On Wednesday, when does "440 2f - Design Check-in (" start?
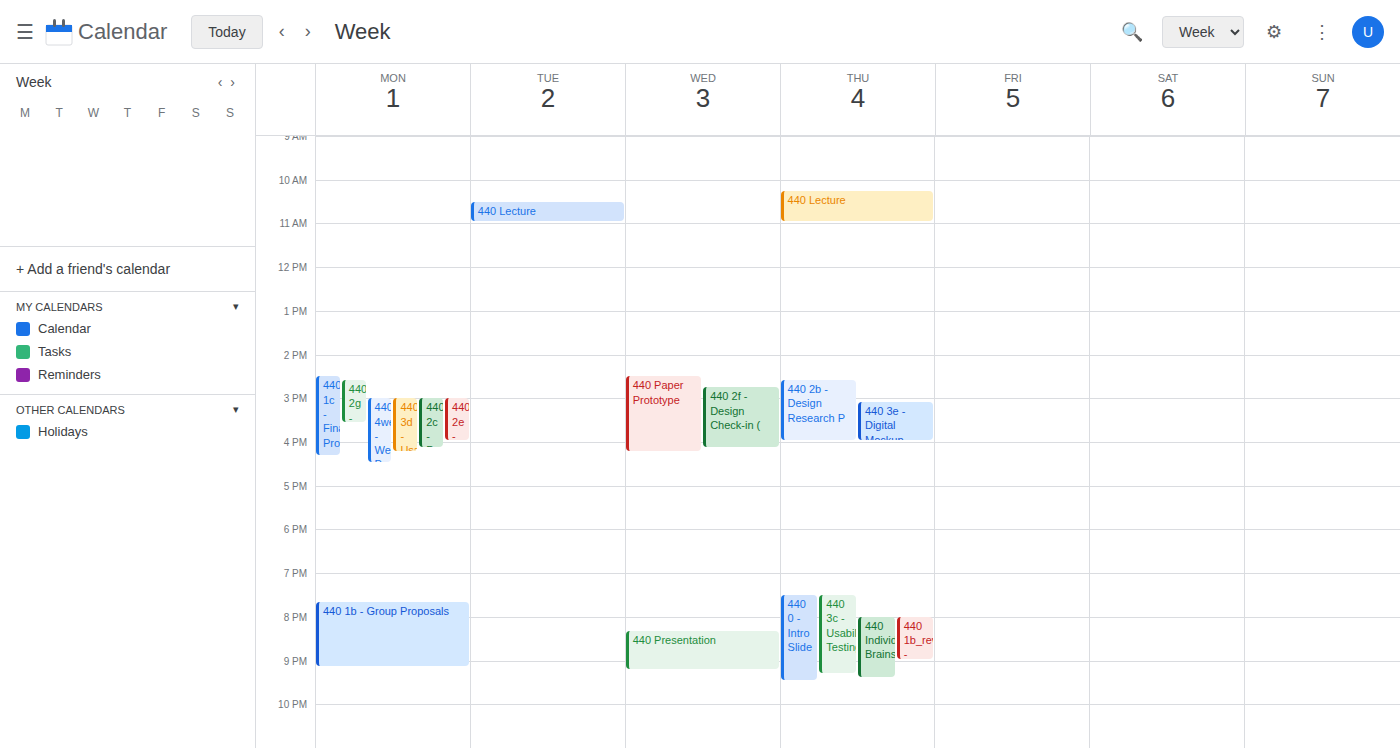
2:45 PM